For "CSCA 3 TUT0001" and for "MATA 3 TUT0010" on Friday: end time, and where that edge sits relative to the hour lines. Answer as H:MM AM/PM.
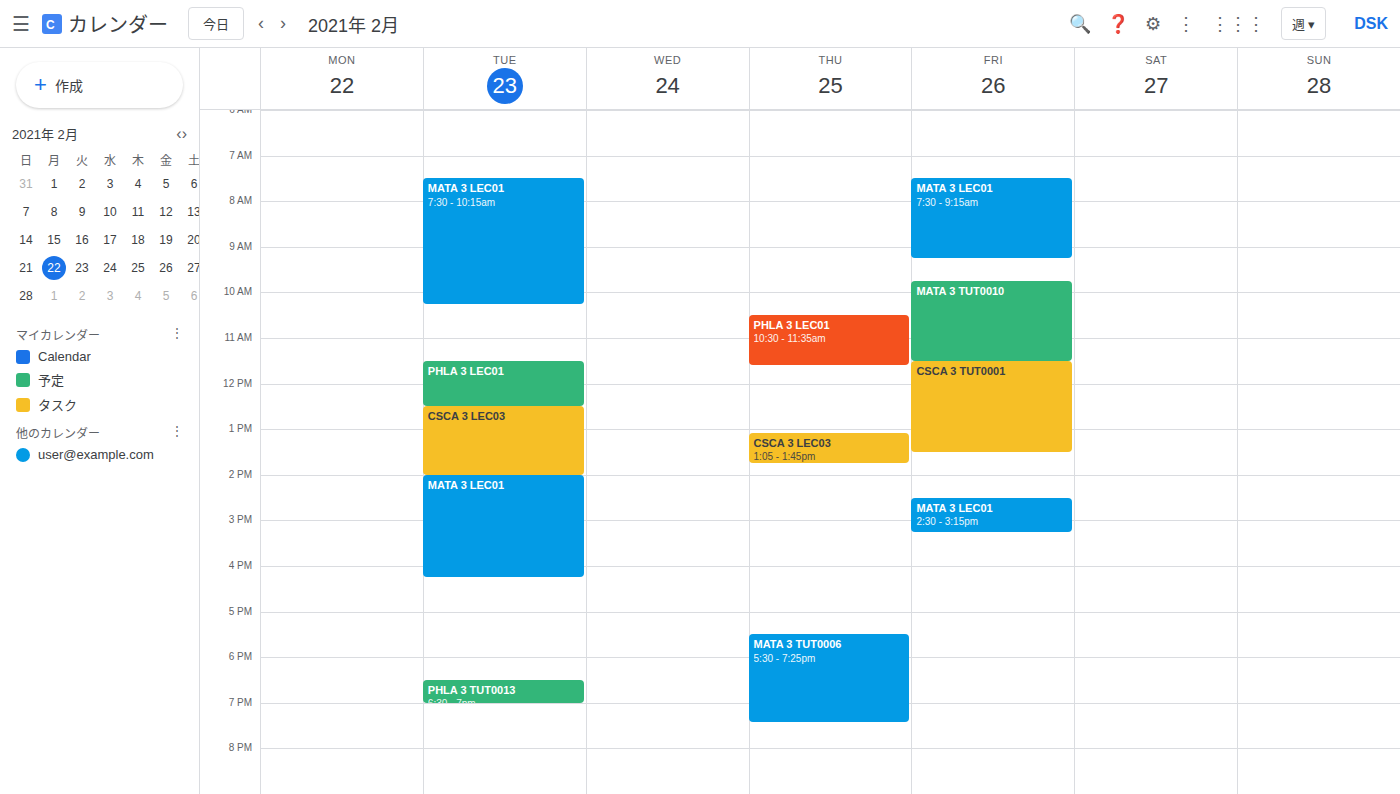
"CSCA 3 TUT0001": 1:30 PM, halfway between the 1 PM and 2 PM lines. "MATA 3 TUT0010": 11:30 AM, halfway between the 11 AM and 12 PM lines.